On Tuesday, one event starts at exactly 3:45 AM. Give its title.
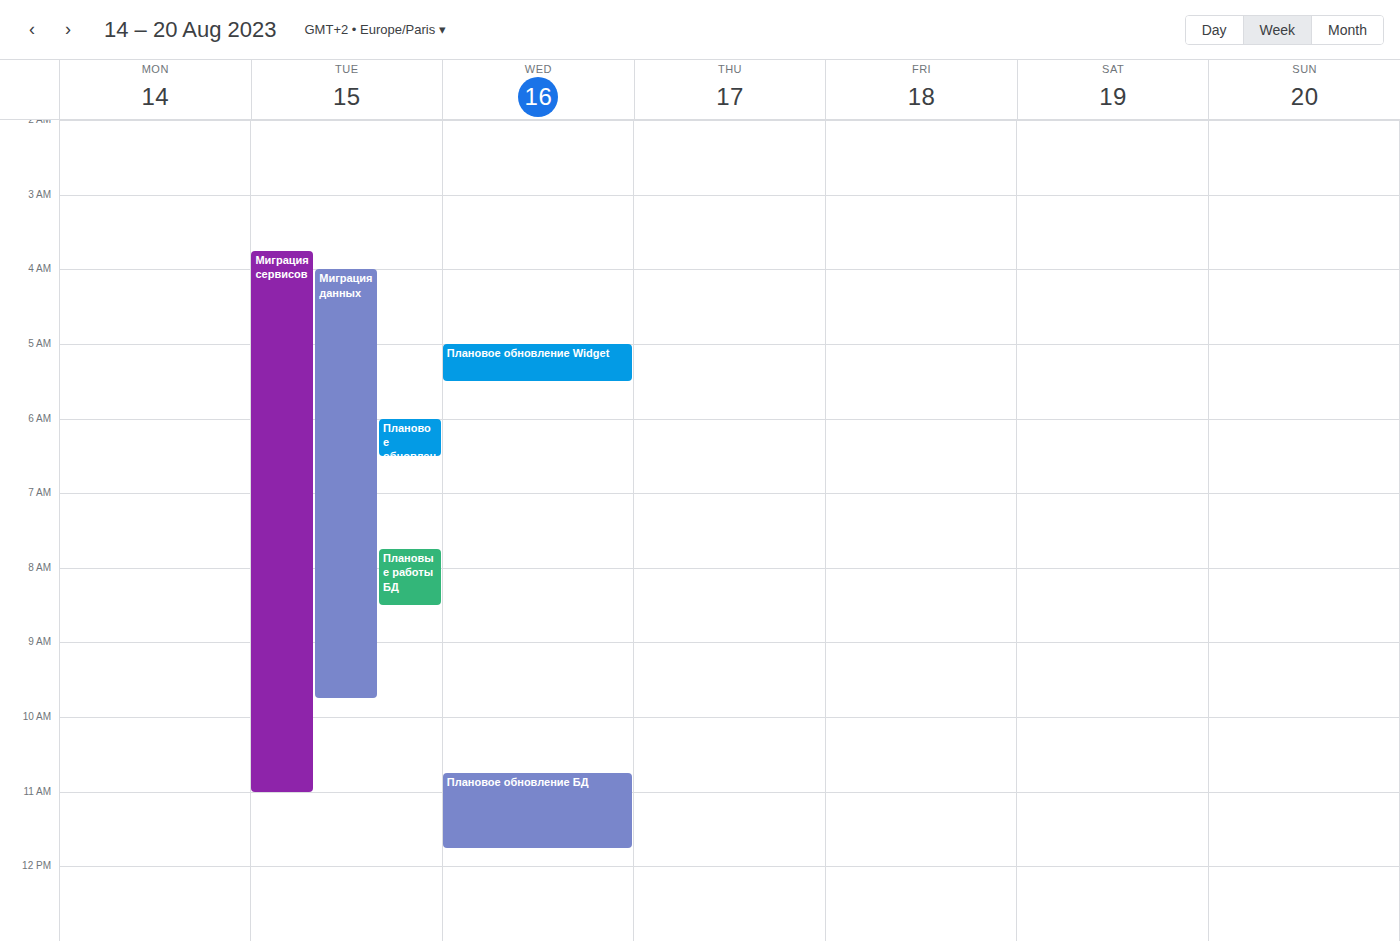
"Миграция сервисов"